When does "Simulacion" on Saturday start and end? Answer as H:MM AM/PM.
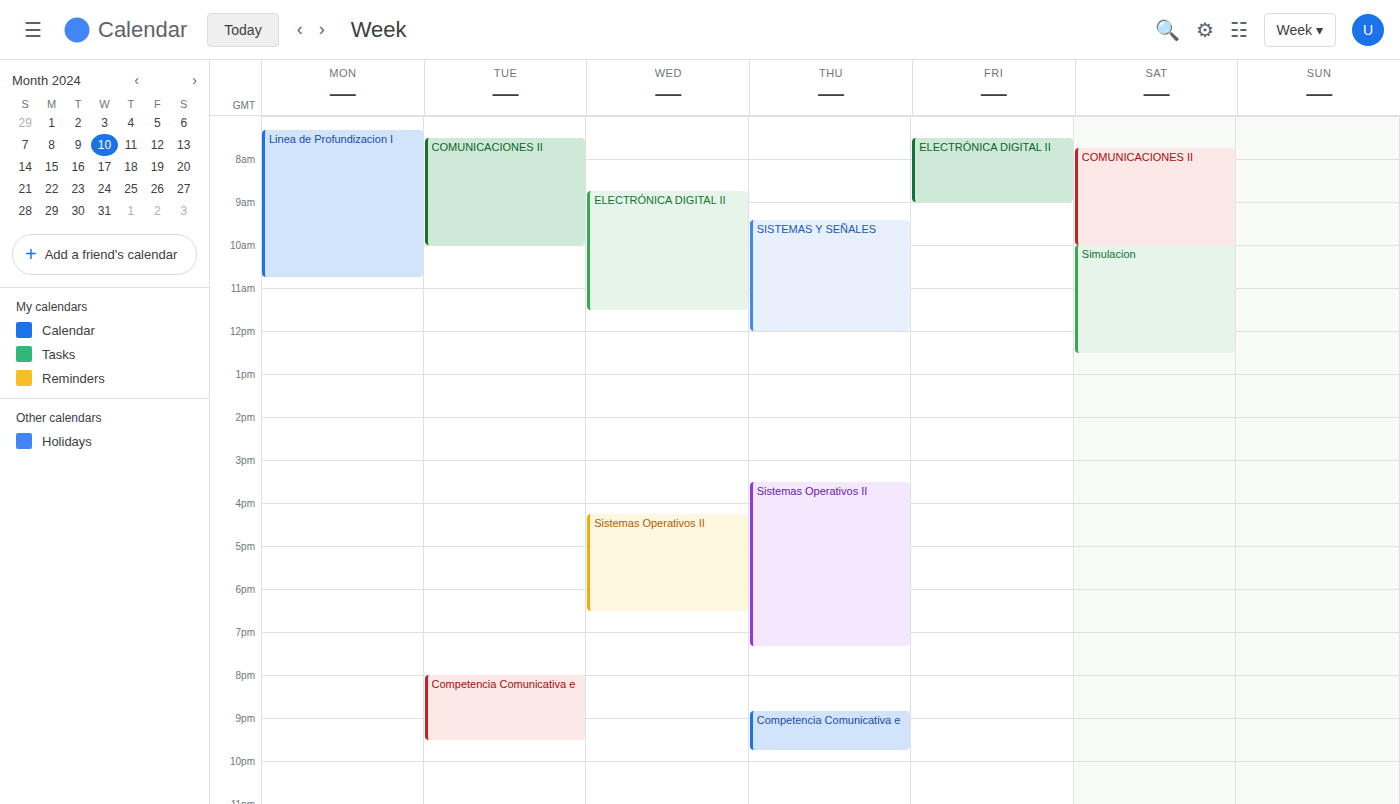
10:00 AM to 12:30 PM